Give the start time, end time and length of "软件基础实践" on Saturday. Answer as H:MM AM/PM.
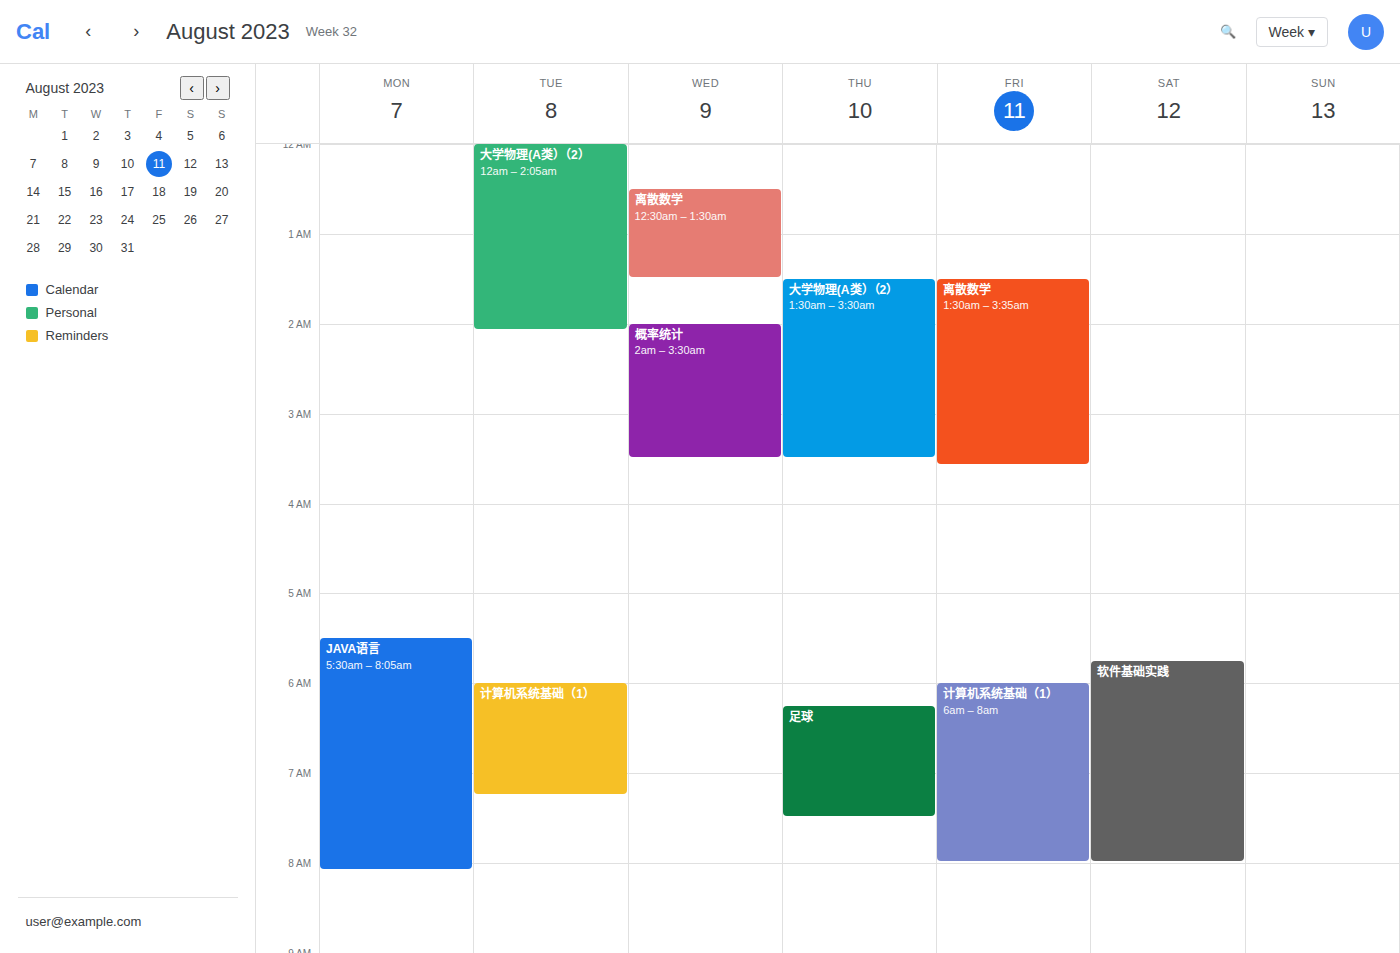
5:45 AM to 8:00 AM, 2 hours 15 minutes